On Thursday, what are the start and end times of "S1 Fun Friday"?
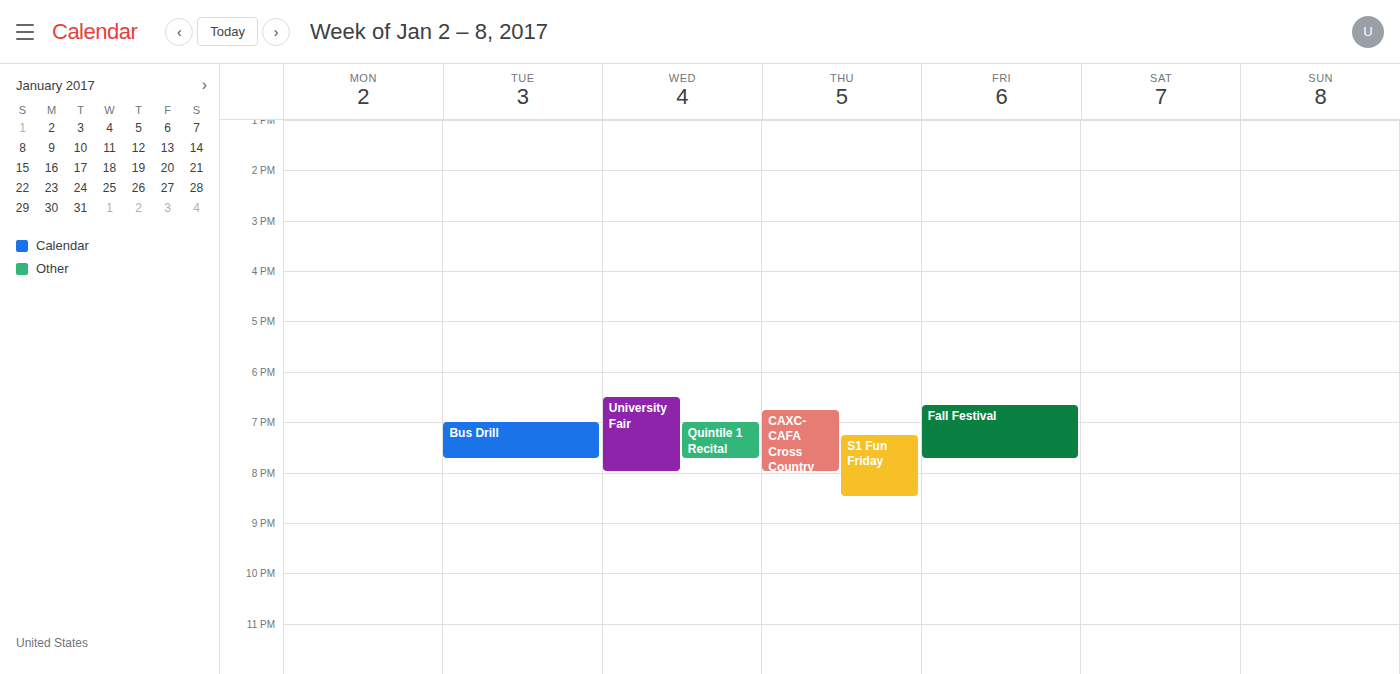
7:15 PM to 8:30 PM